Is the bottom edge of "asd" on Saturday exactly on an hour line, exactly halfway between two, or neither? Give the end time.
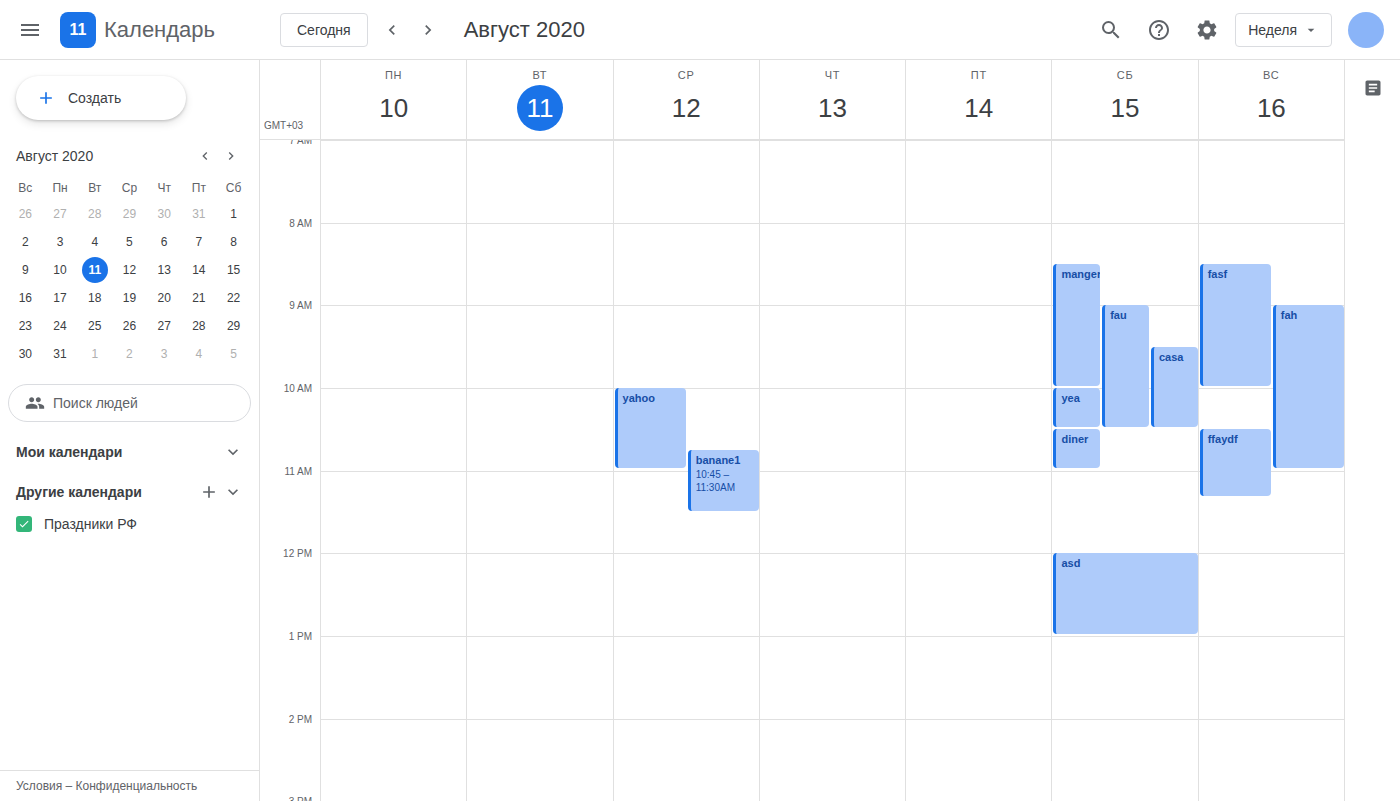
1:00 PM -- exactly on the 1 PM line.